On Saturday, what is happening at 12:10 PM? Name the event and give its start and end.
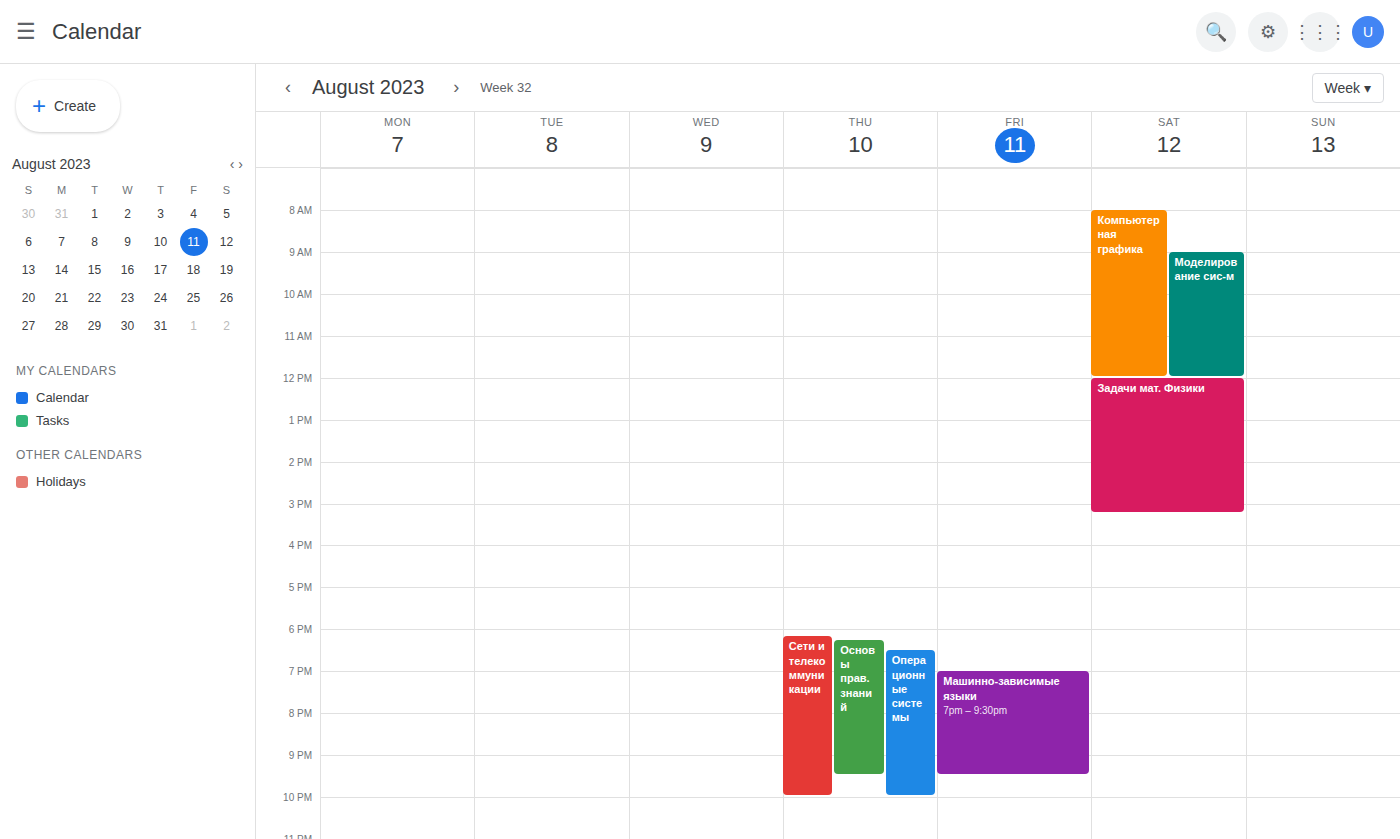
"Задачи мат. Физики", 12:00 PM to 3:15 PM